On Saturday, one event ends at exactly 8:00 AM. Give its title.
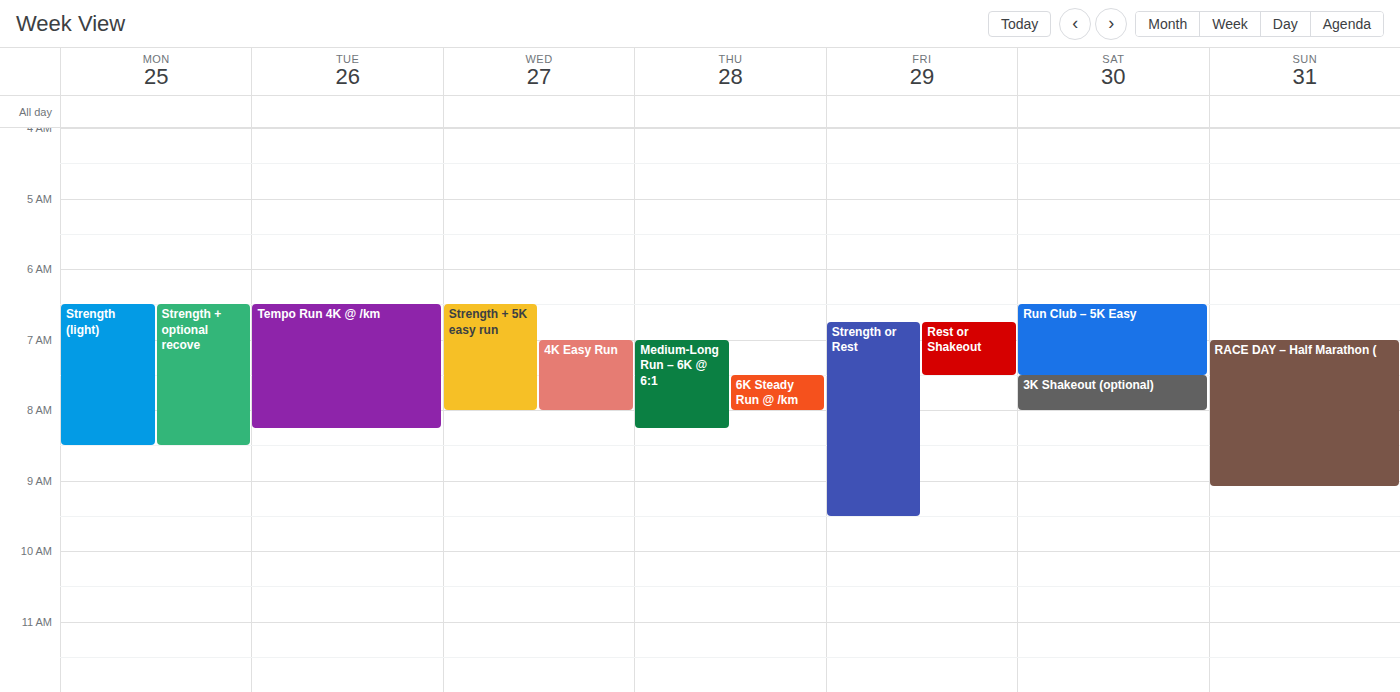
"3K Shakeout (optional)"